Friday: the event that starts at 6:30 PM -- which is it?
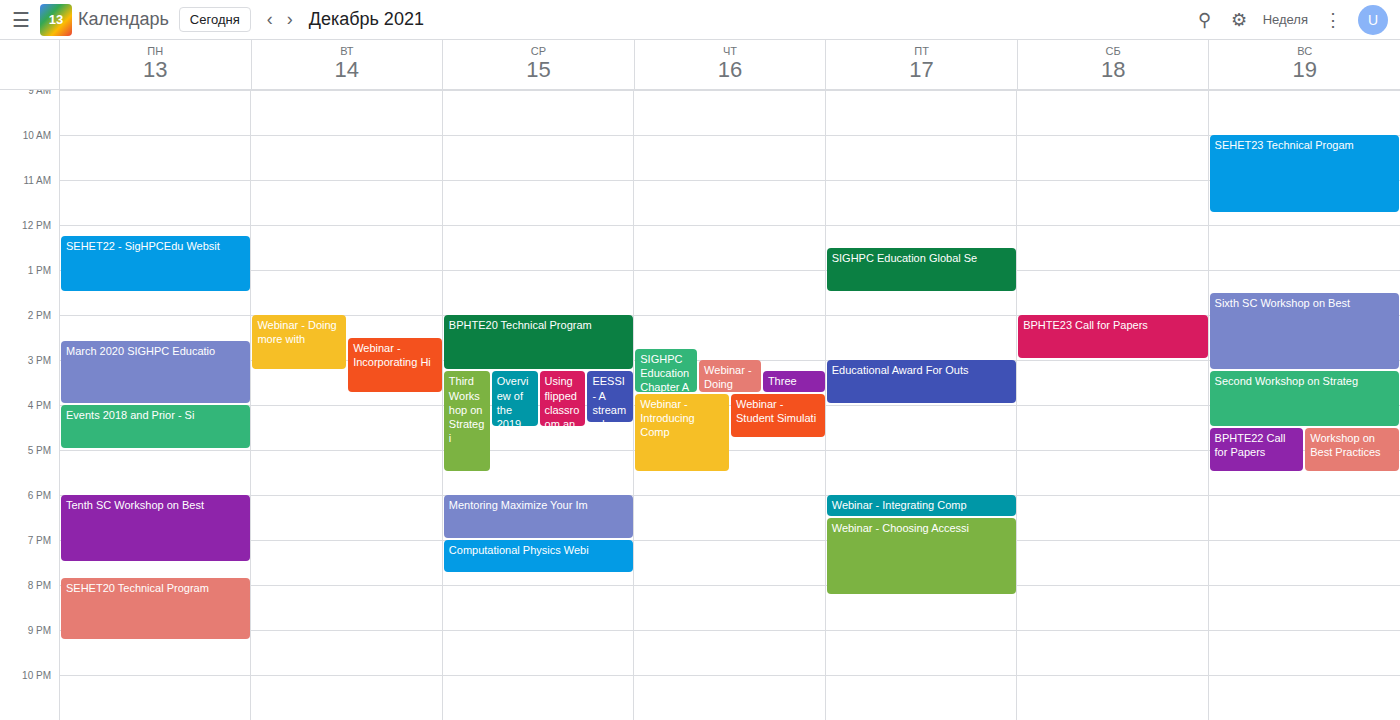
"Webinar - Choosing Accessi"